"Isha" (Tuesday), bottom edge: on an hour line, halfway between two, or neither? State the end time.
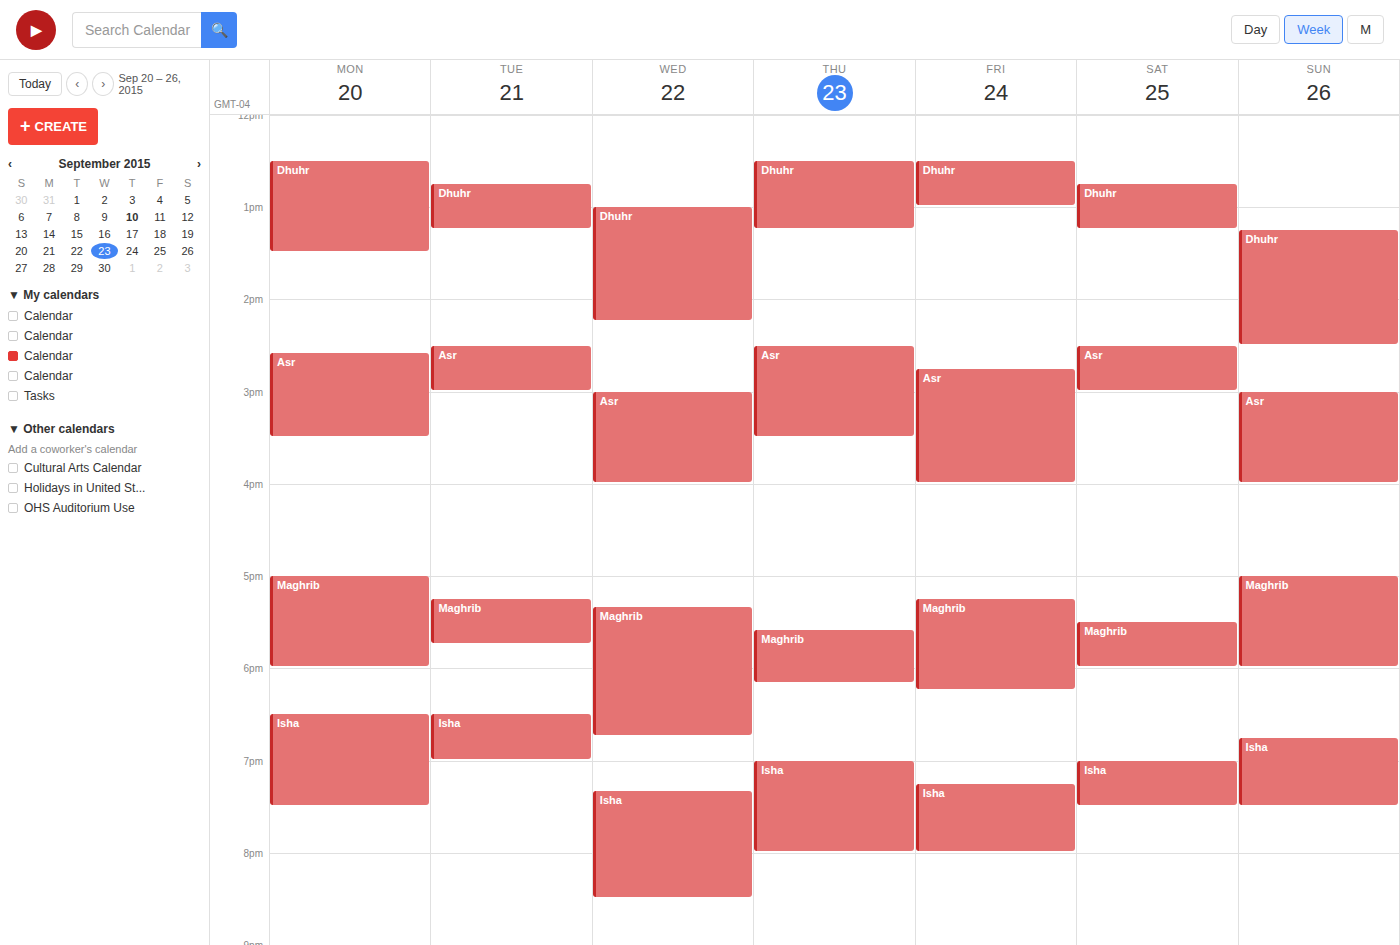
7:00 PM -- exactly on the 7 PM line.